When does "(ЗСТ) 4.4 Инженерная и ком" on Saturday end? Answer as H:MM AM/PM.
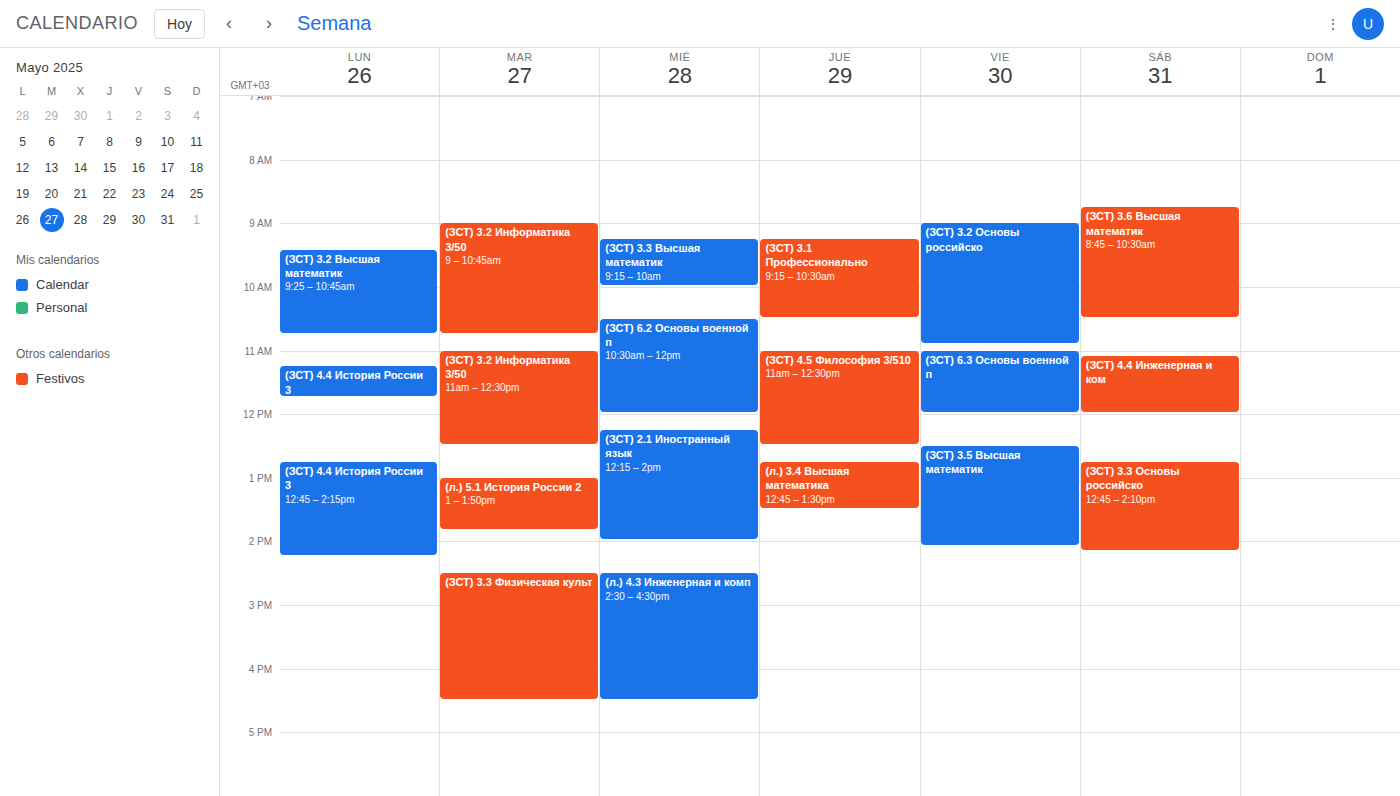
12:00 PM